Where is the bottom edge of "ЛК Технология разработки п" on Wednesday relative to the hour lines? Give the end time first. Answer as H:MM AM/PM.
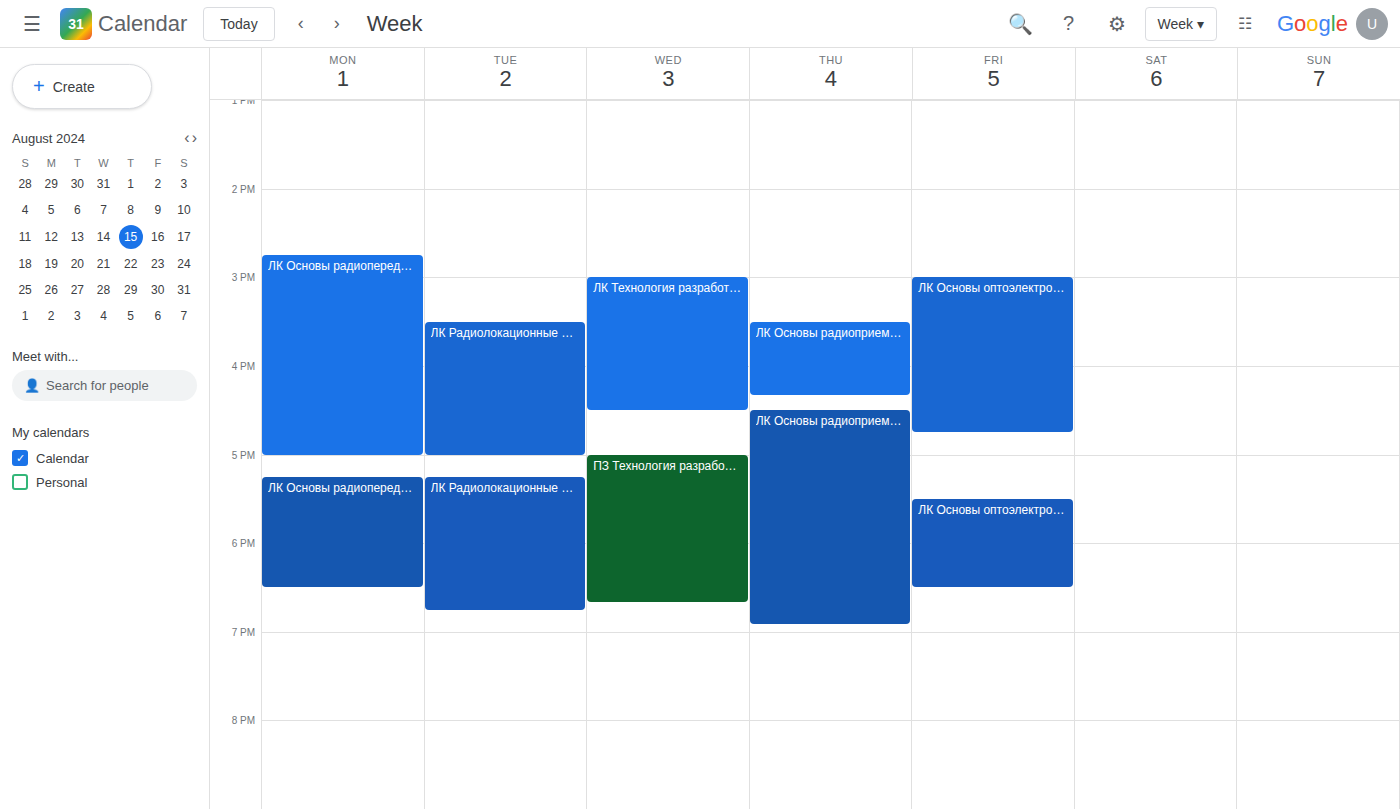
4:30 PM -- halfway between the 4 PM and 5 PM lines.